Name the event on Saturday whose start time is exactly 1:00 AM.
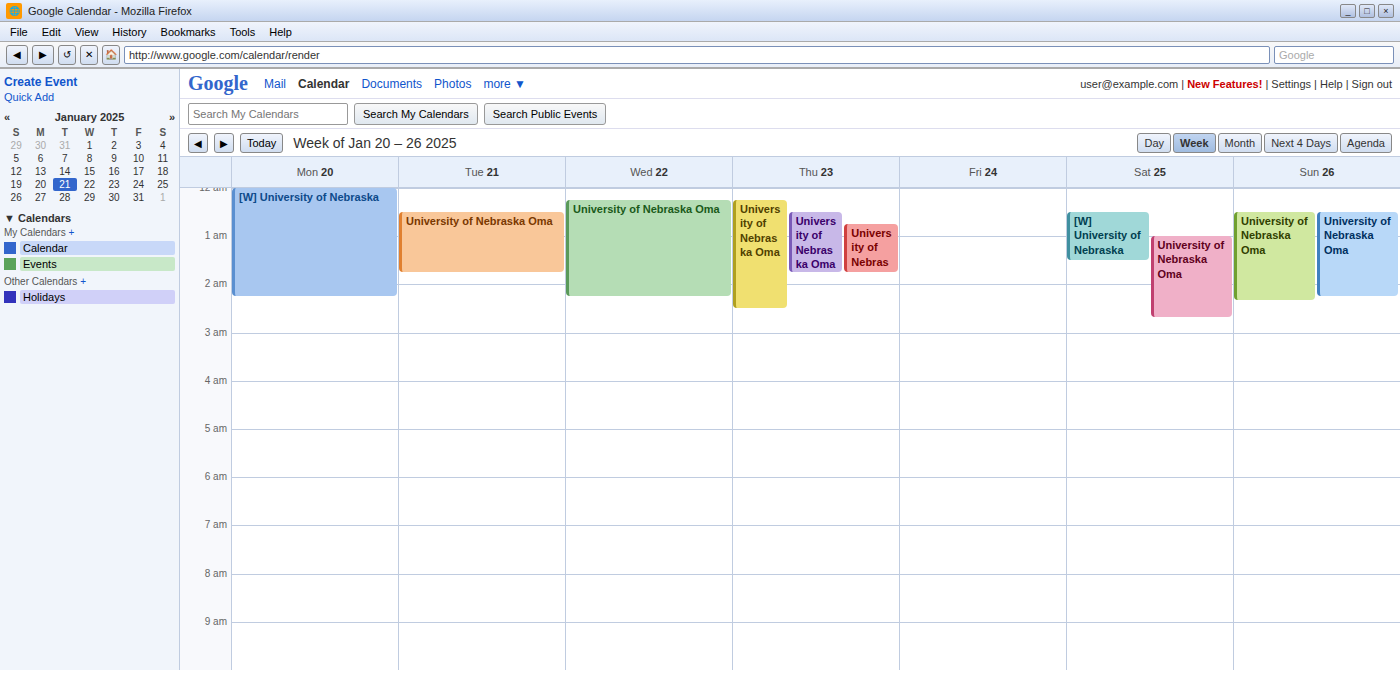
"University of Nebraska Oma"